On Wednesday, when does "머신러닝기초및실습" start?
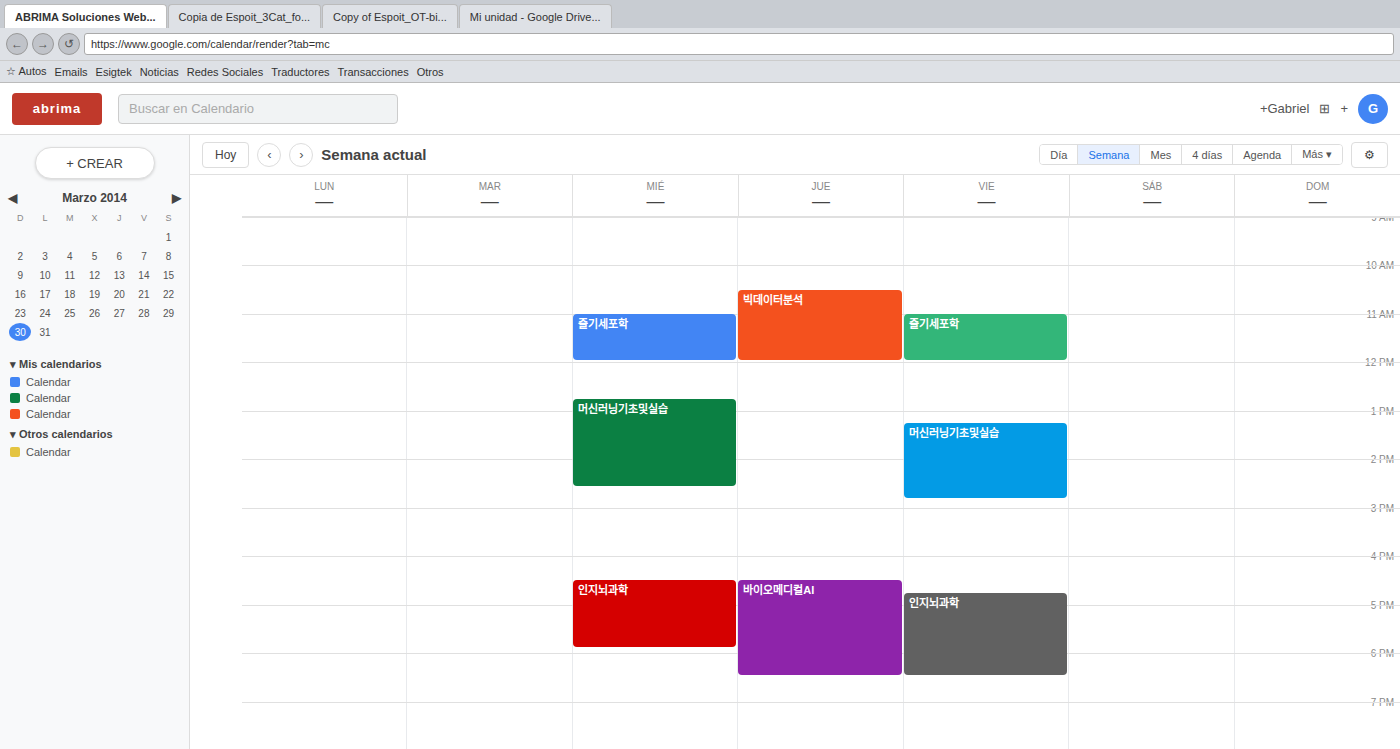
12:45 PM